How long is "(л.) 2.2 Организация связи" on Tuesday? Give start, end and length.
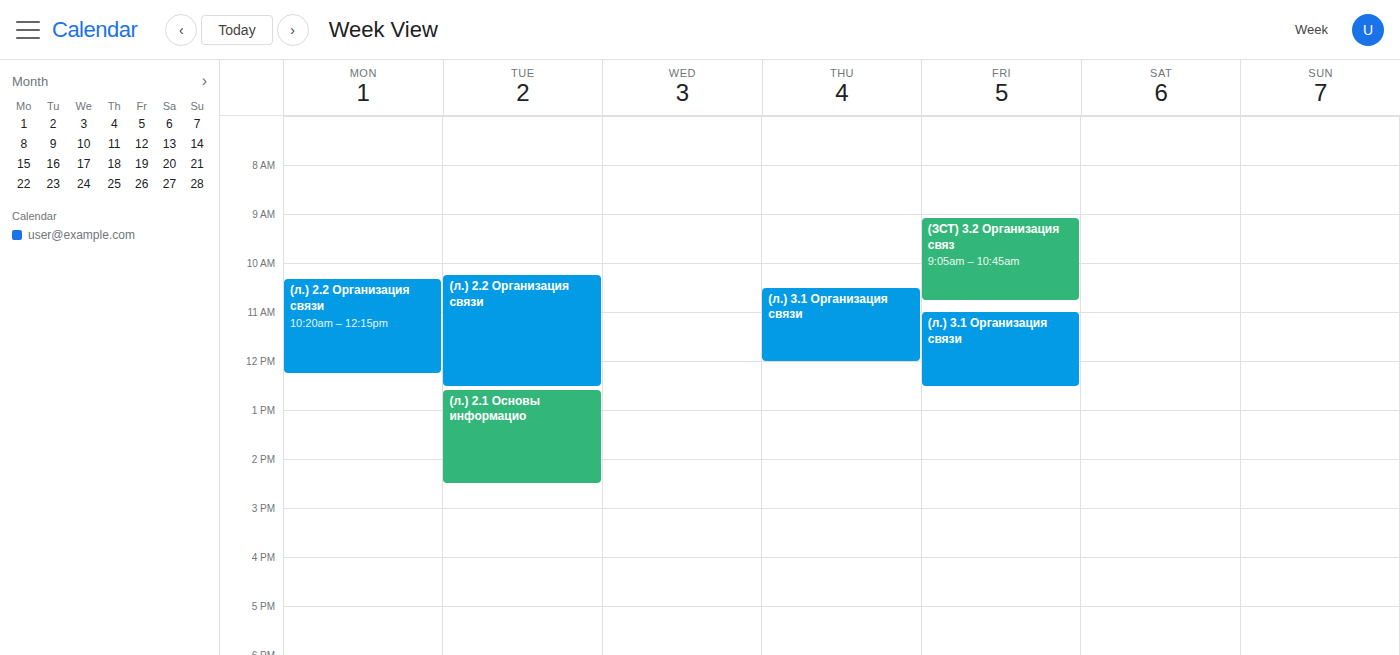
10:15 AM to 12:30 PM, 2 hours 15 minutes